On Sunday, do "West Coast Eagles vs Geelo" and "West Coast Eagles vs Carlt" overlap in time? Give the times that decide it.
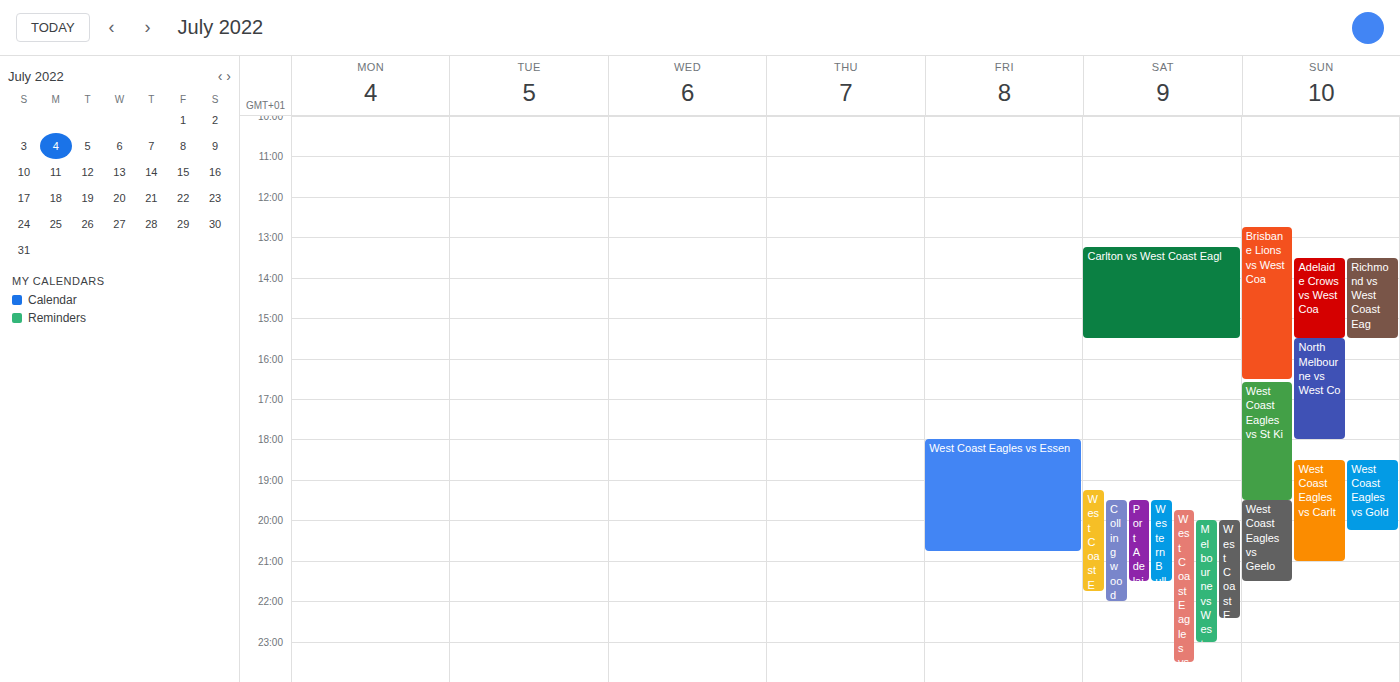
"West Coast Eagles vs Geelo" starts at 19:30, before "West Coast Eagles vs Carlt" ends at 21:00 -- they overlap.